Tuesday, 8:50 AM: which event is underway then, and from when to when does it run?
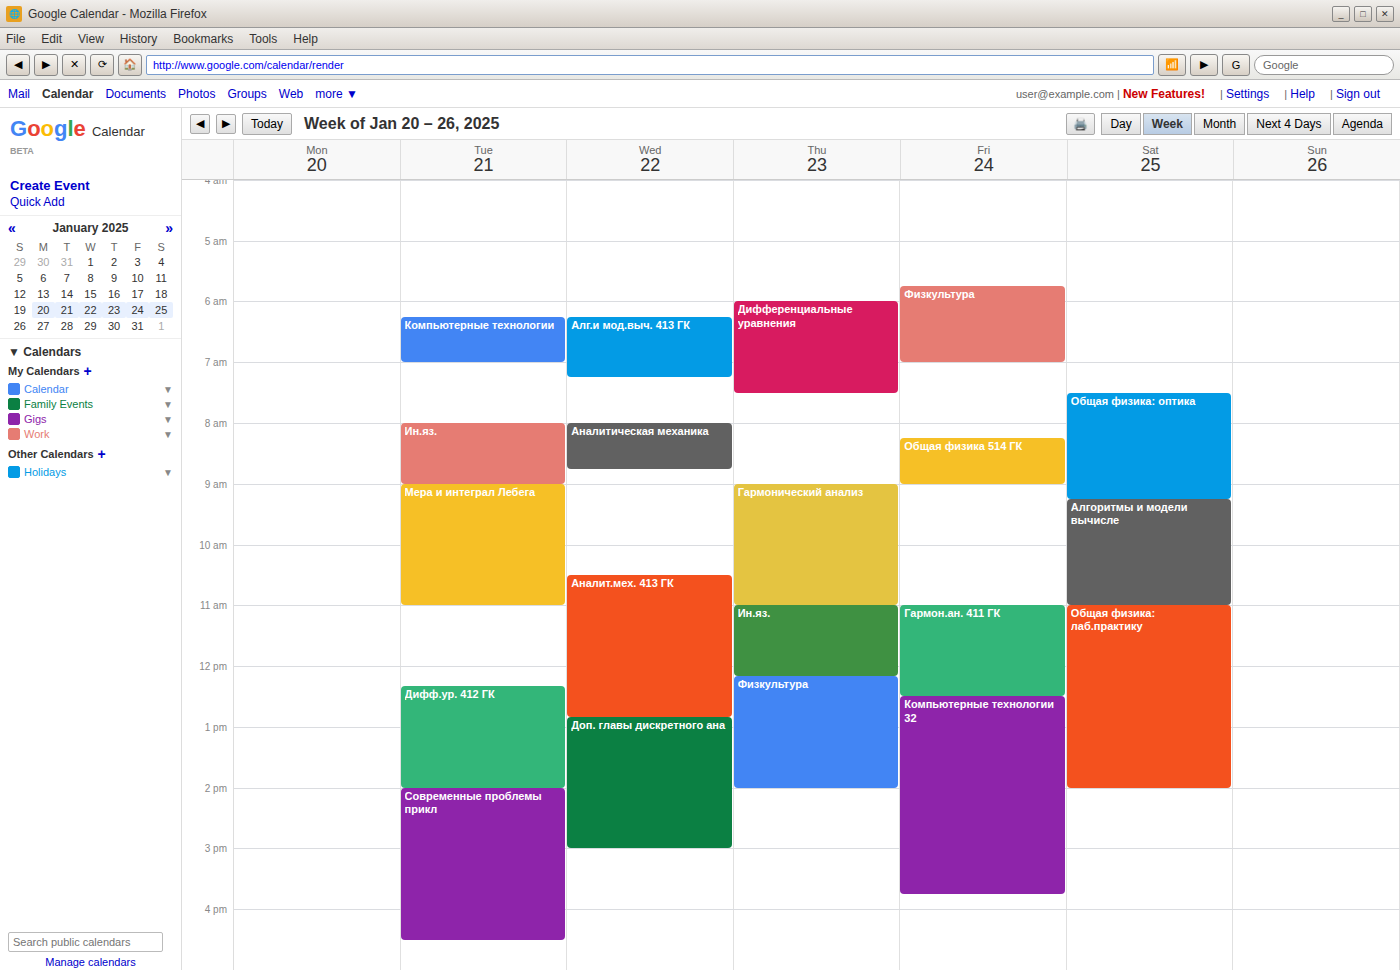
"Ин.яз.", 8:00 AM to 9:00 AM